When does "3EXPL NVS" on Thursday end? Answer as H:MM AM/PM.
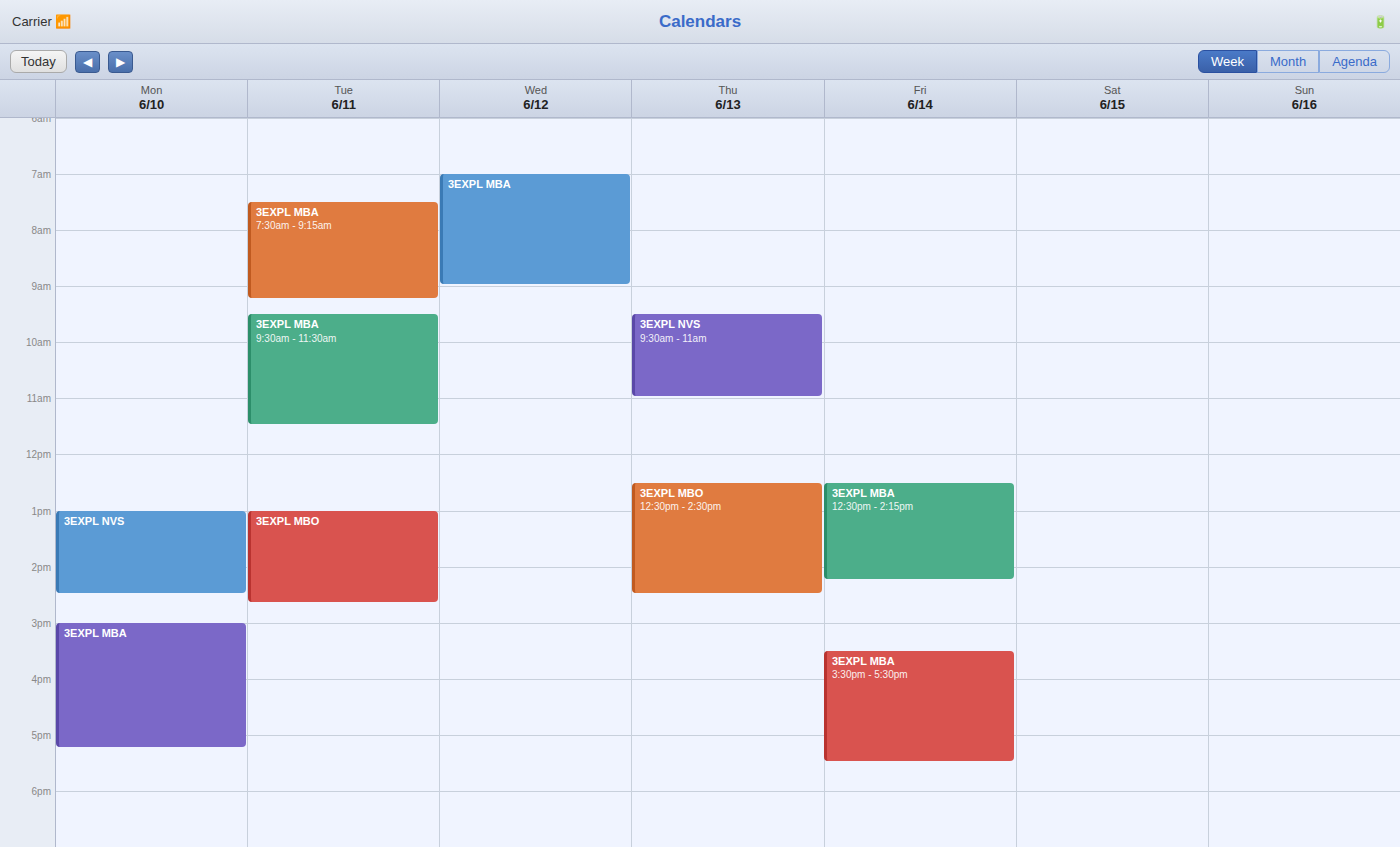
11:00 AM